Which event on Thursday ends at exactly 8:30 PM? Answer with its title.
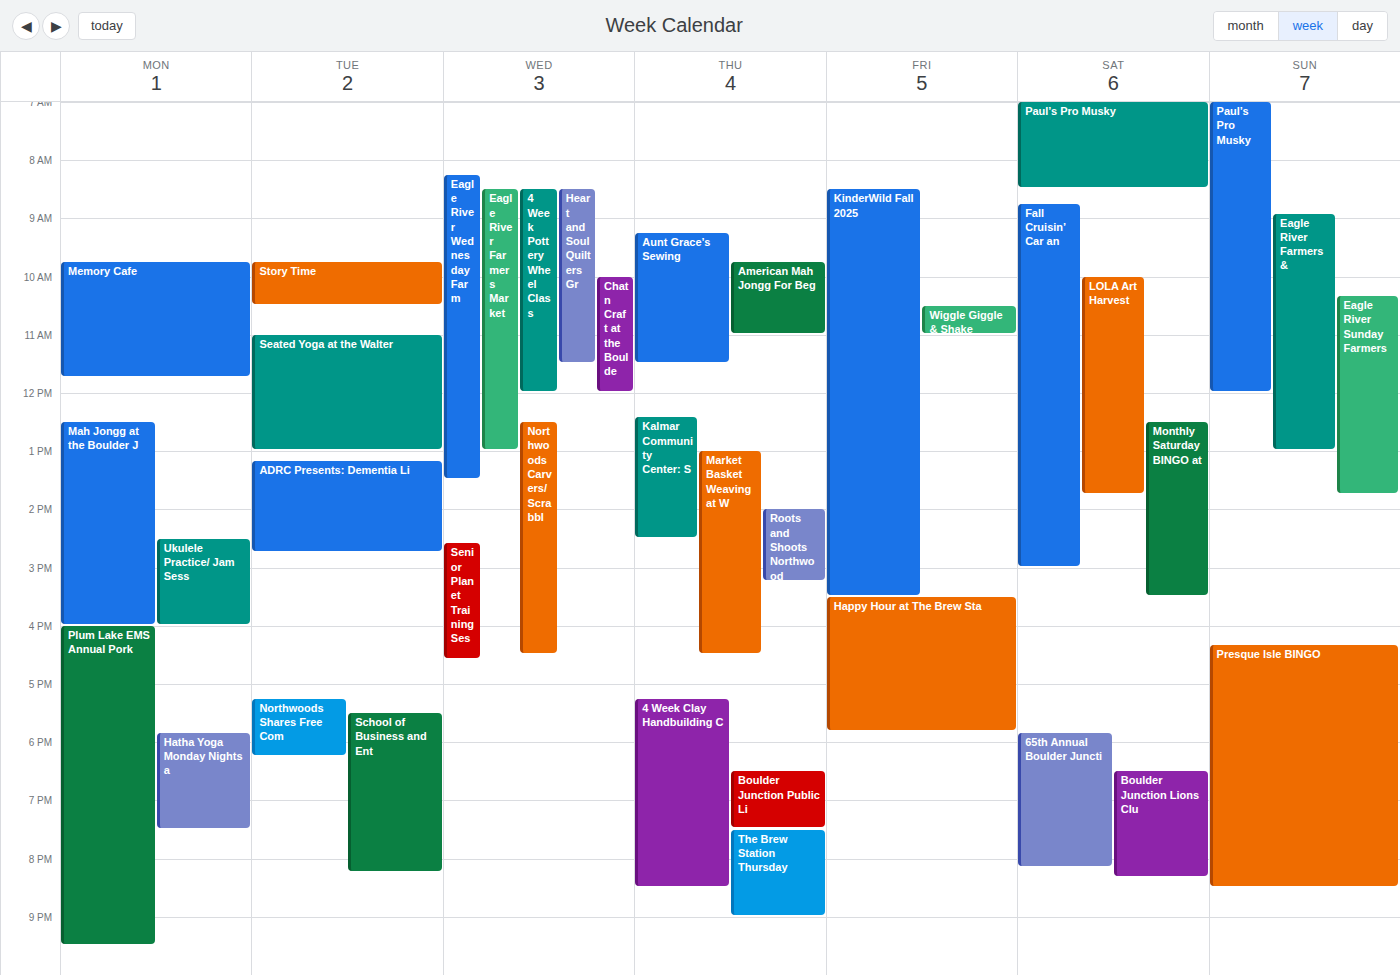
"4 Week Clay Handbuilding C"